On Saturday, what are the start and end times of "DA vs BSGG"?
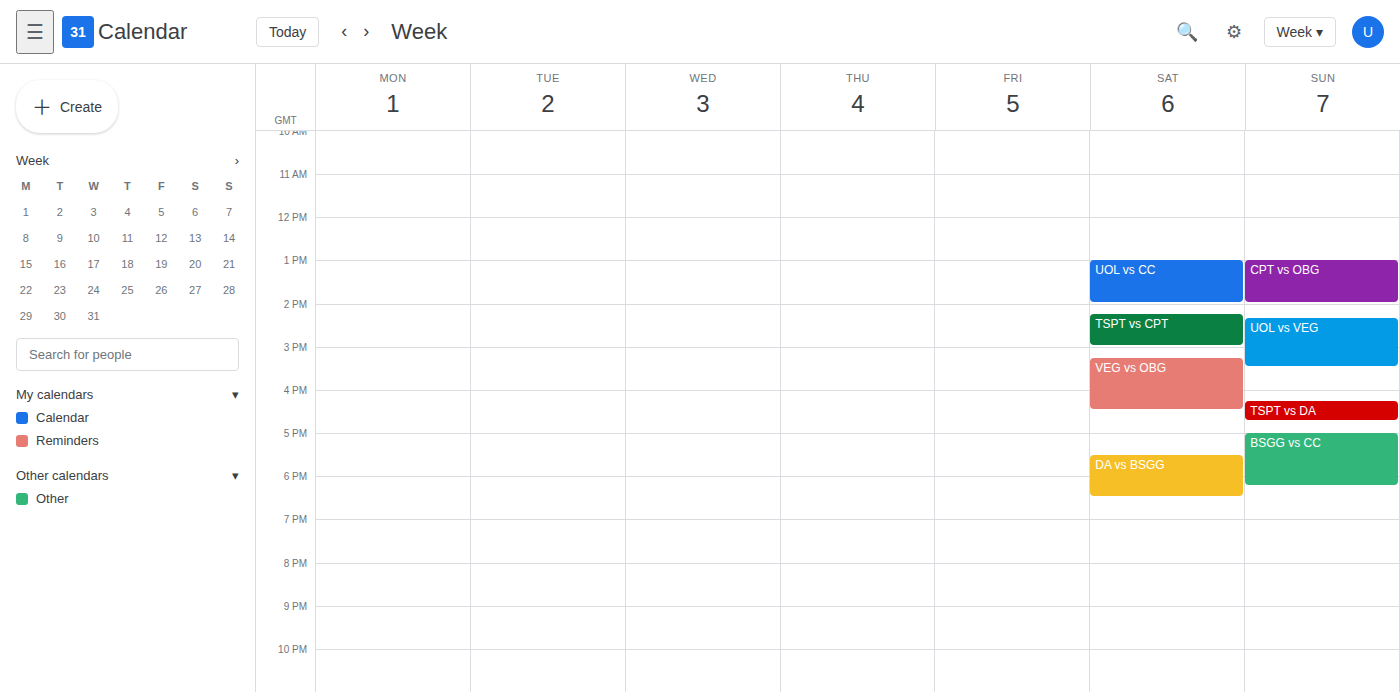
5:30 PM to 6:30 PM